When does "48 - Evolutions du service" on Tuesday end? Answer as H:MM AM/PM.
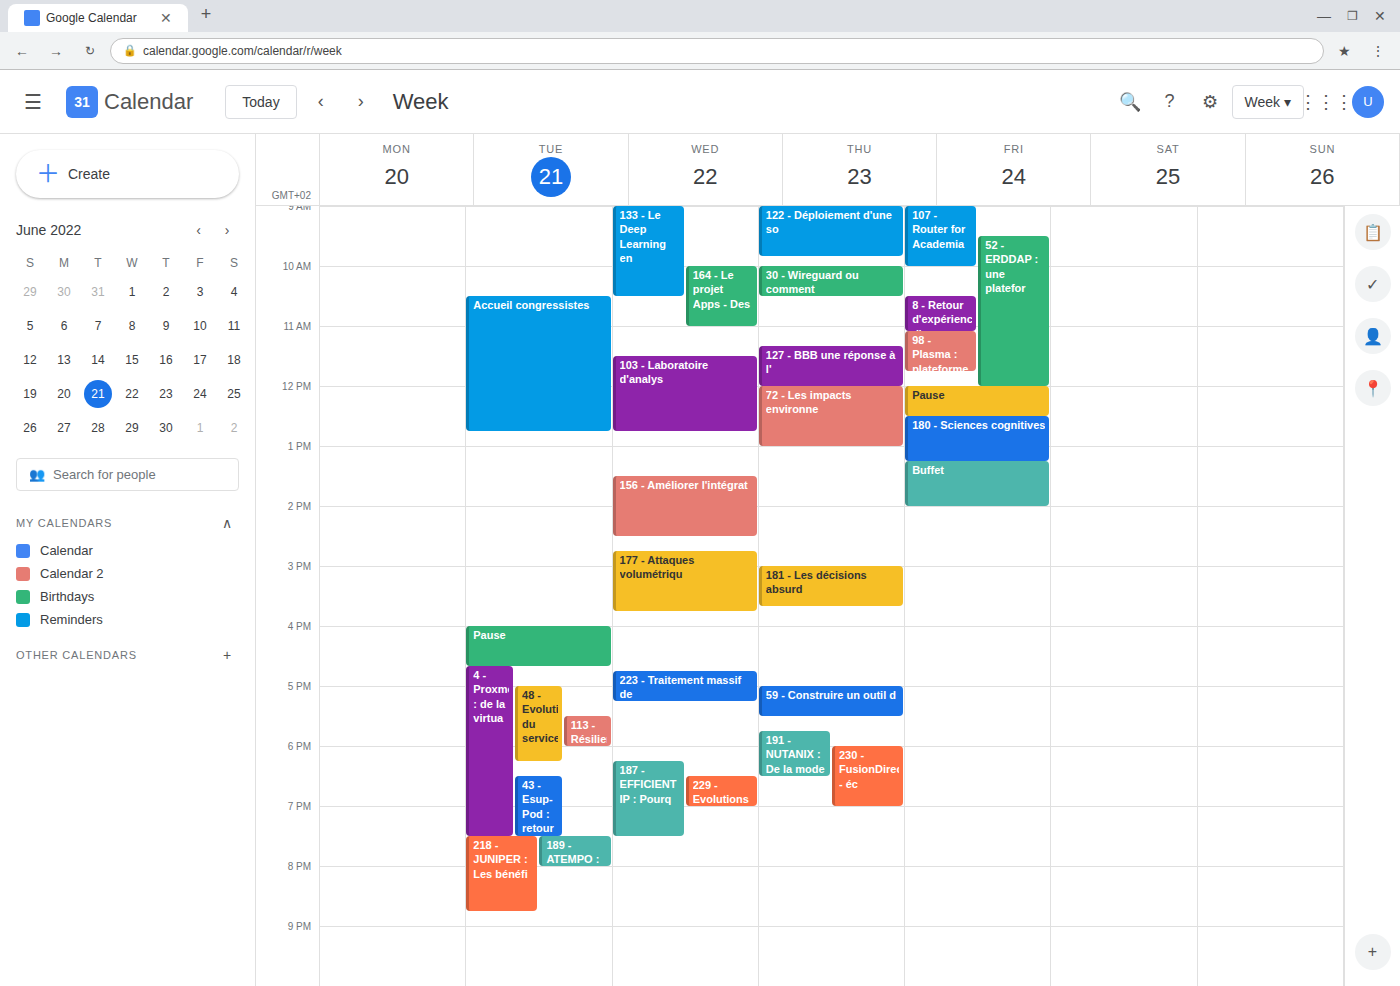
6:15 PM